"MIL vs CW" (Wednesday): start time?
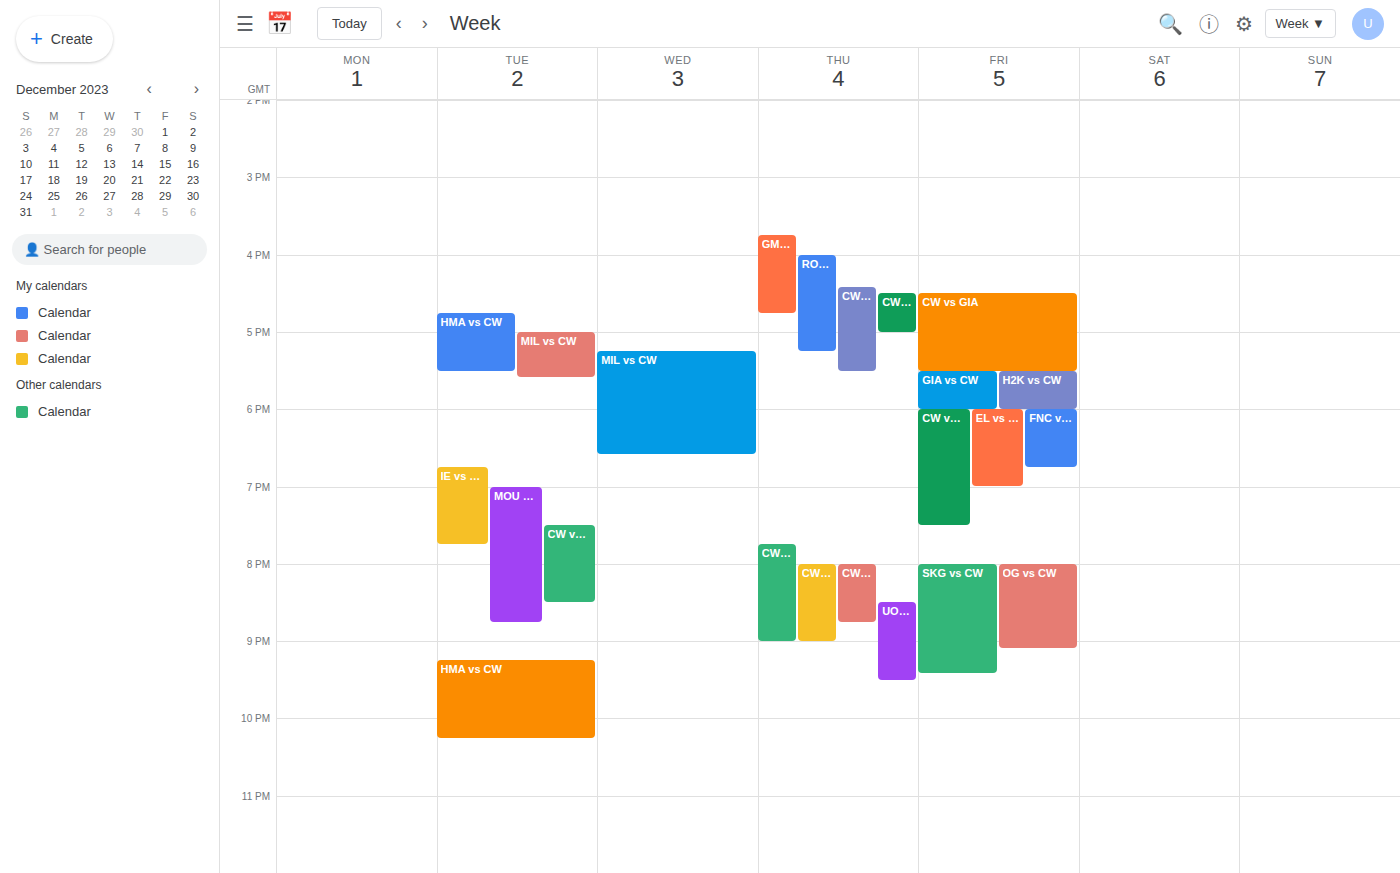
5:15 PM